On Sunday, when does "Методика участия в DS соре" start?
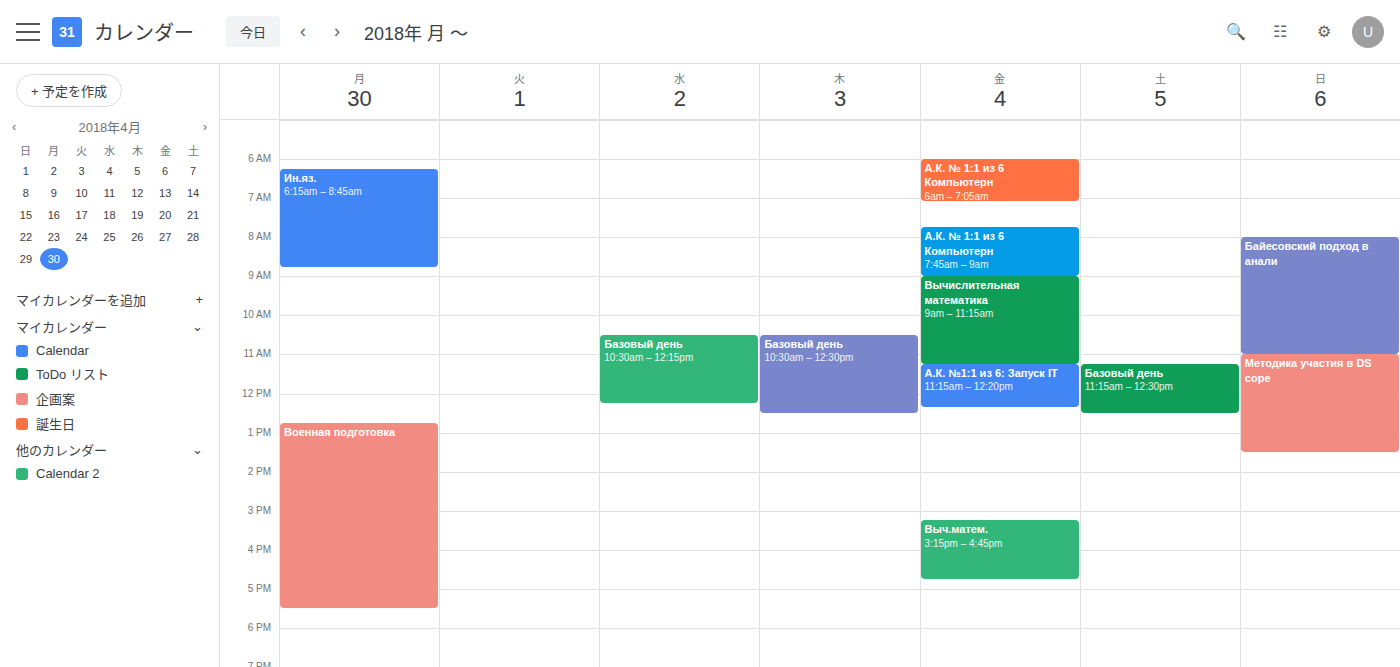
11:00